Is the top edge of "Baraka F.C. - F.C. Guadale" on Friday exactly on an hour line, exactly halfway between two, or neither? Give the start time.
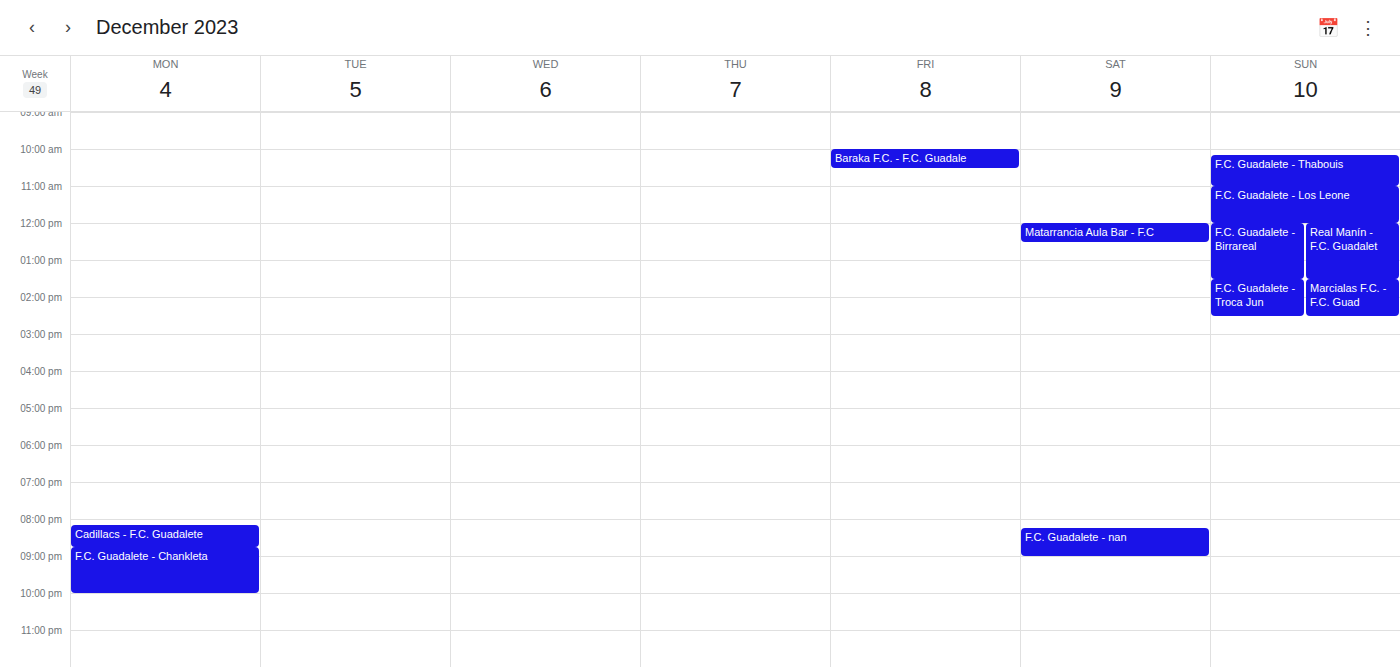
10:00 -- exactly on the 10:00 line.